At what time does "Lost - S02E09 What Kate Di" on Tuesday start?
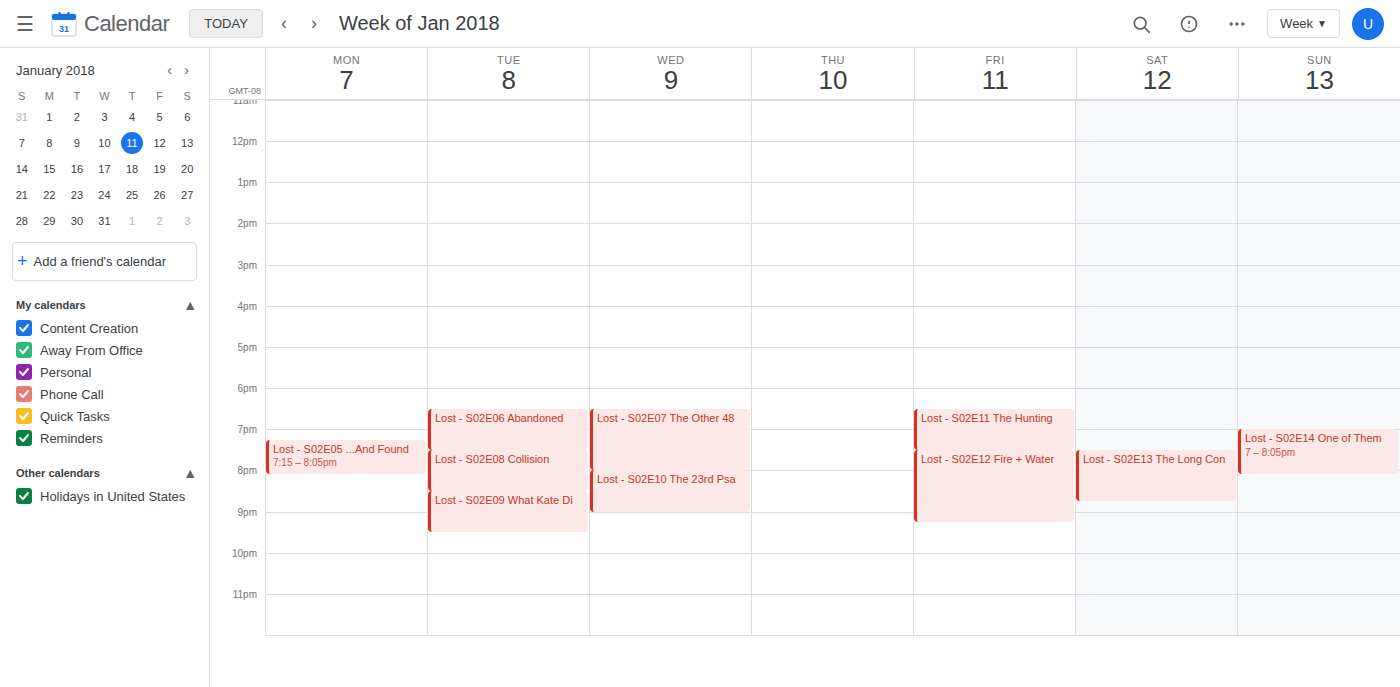
8:30 PM